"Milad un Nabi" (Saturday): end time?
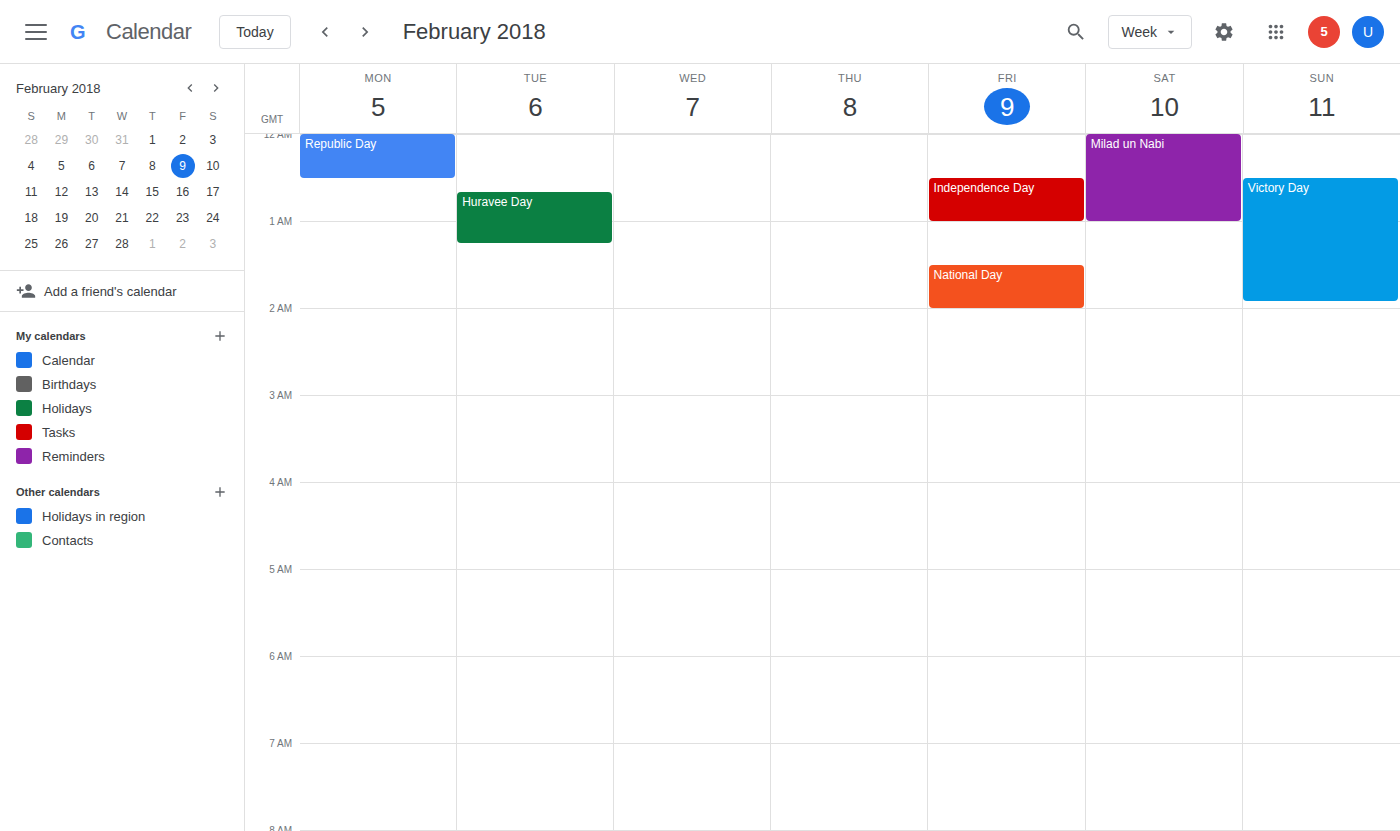
1:00 AM